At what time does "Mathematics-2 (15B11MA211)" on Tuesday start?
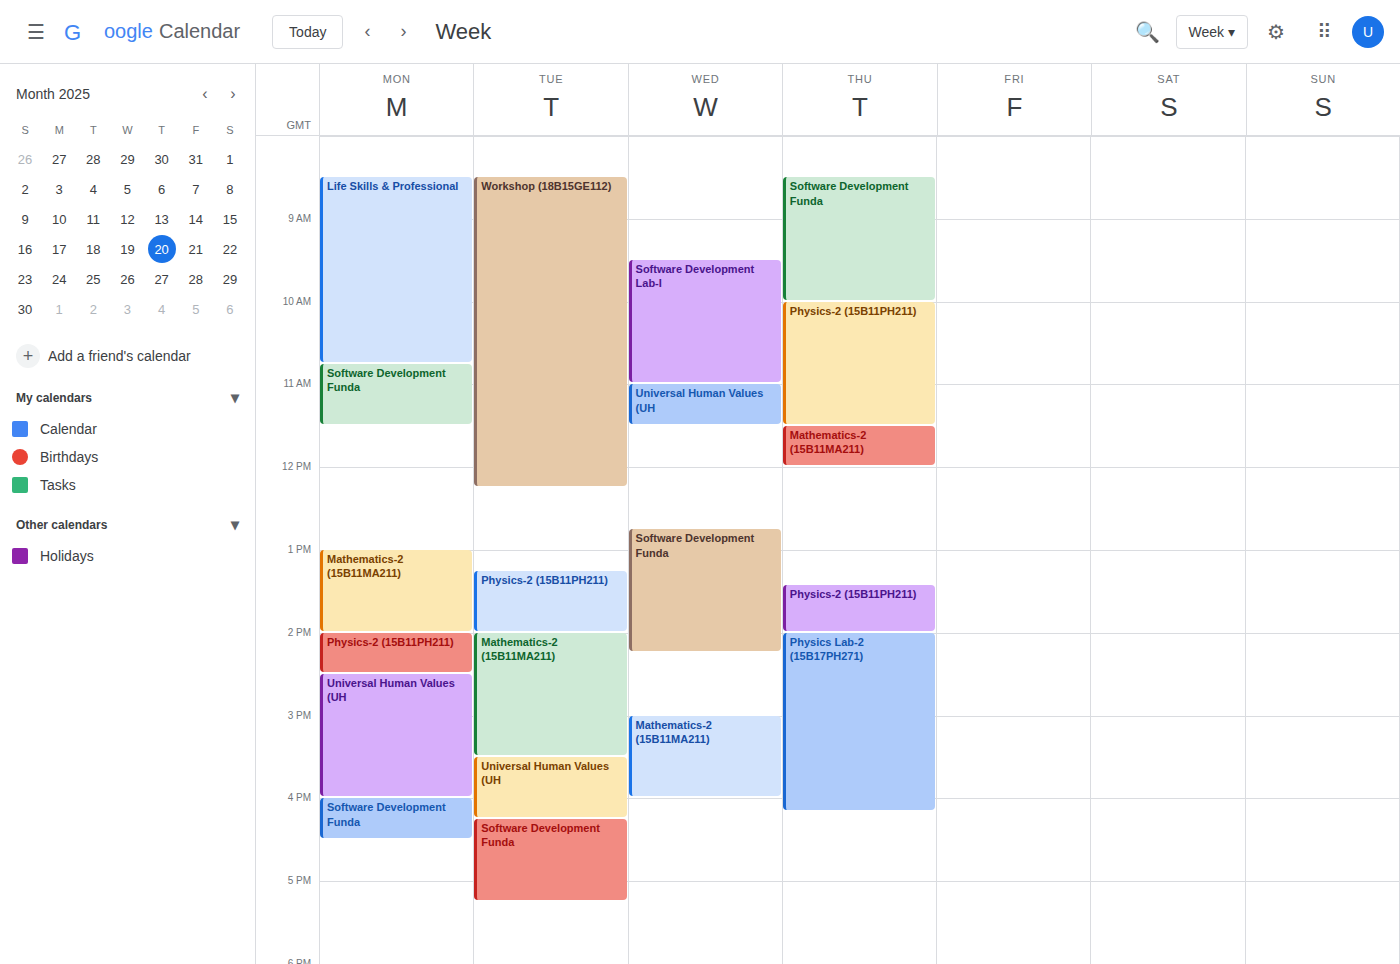
14:00